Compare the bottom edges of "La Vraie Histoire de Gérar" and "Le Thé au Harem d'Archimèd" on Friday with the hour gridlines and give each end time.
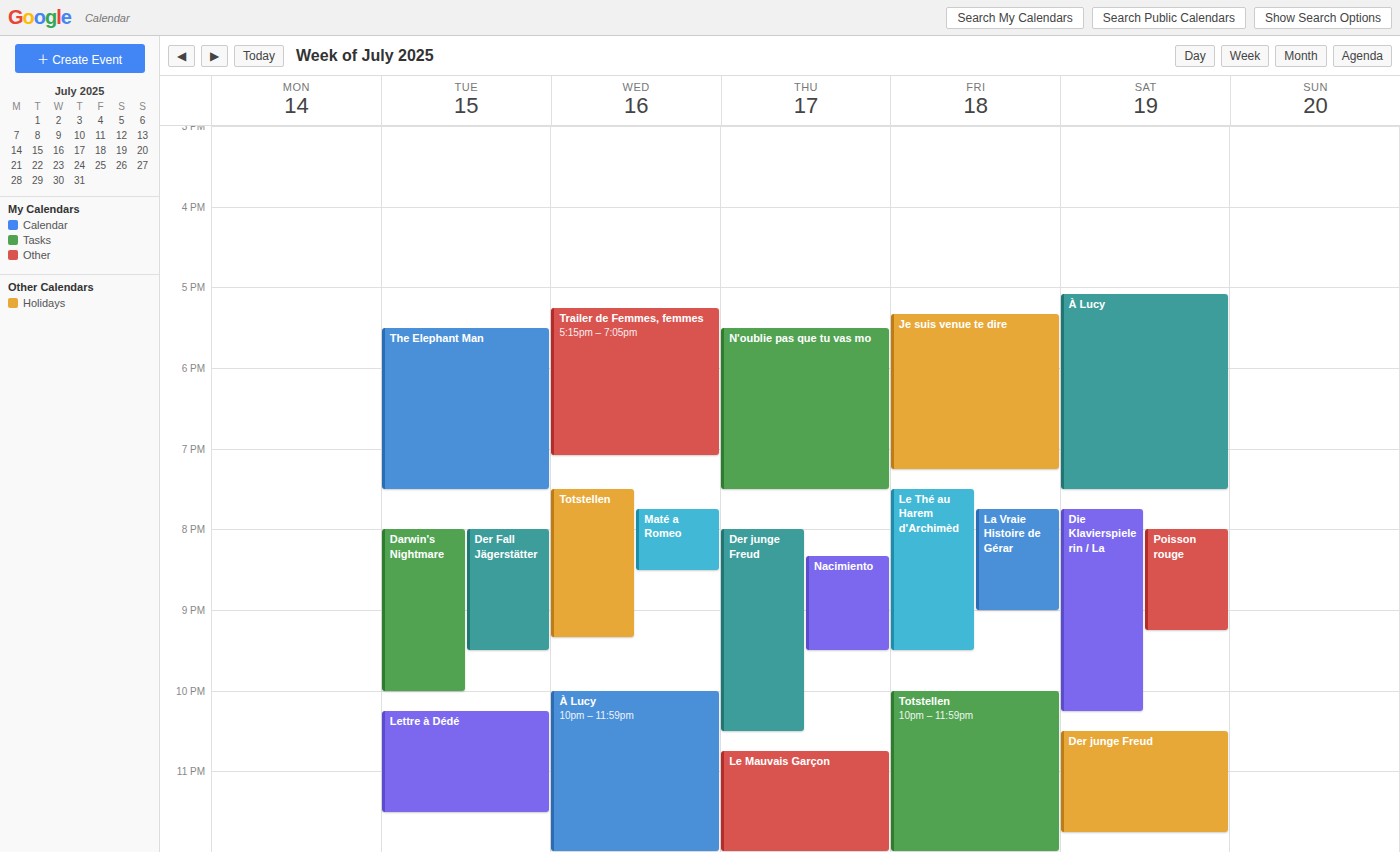
"La Vraie Histoire de Gérar": 9:00 PM, exactly on the 9 PM line. "Le Thé au Harem d'Archimèd": 9:30 PM, halfway between the 9 PM and 10 PM lines.